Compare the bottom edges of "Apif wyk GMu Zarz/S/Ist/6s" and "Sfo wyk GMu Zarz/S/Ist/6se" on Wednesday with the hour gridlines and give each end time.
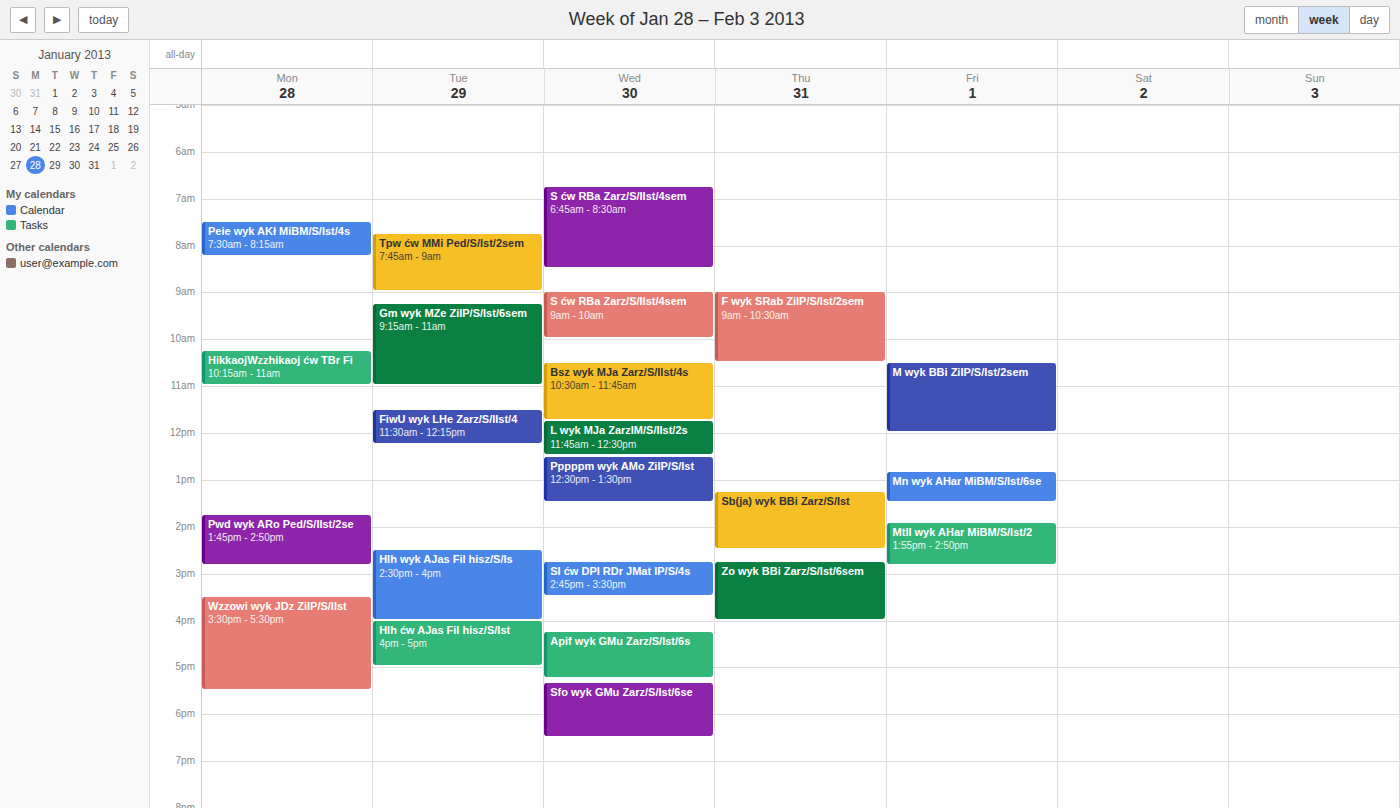
"Apif wyk GMu Zarz/S/Ist/6s": 17:15, neither: a quarter of the way from the 17:00 line to the 18:00 line. "Sfo wyk GMu Zarz/S/Ist/6se": 18:30, halfway between the 18:00 and 19:00 lines.